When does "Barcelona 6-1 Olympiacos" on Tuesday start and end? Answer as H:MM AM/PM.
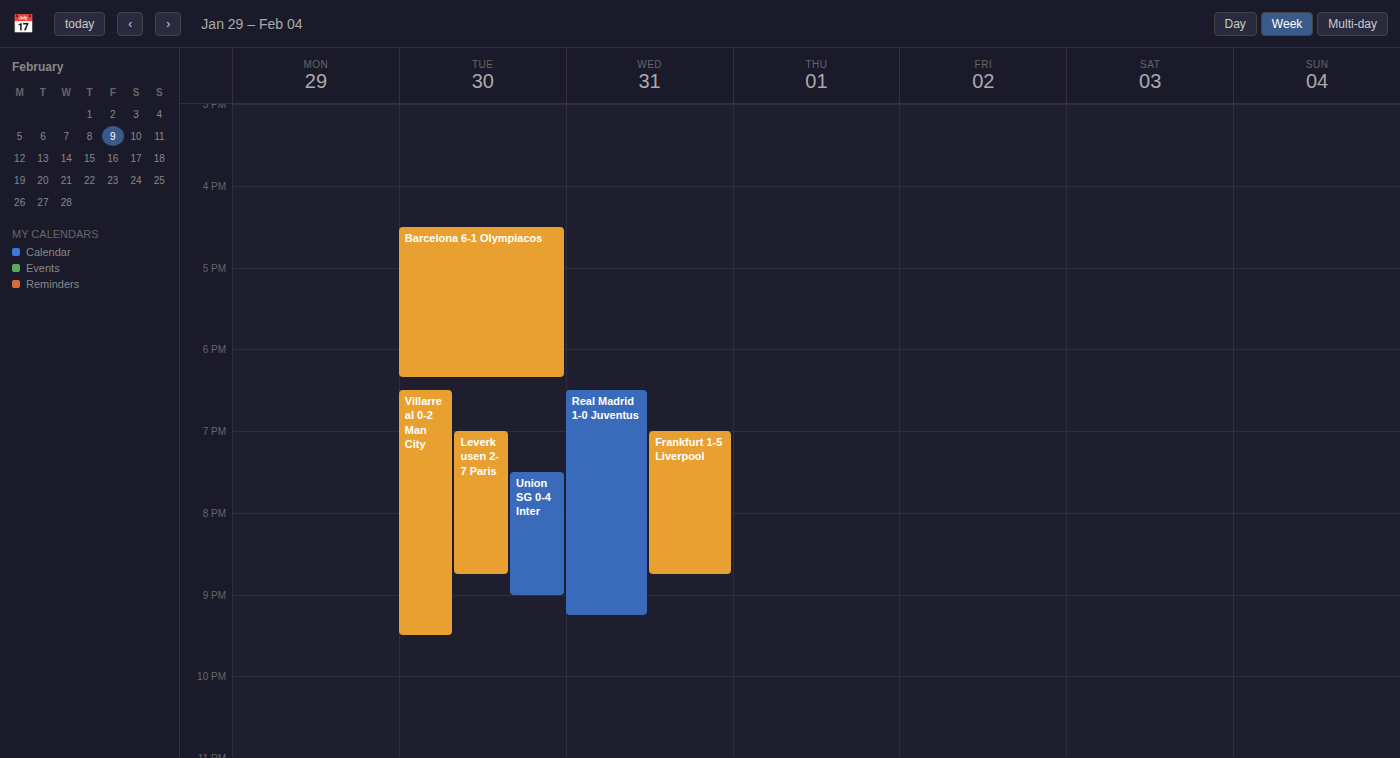
4:30 PM to 6:20 PM